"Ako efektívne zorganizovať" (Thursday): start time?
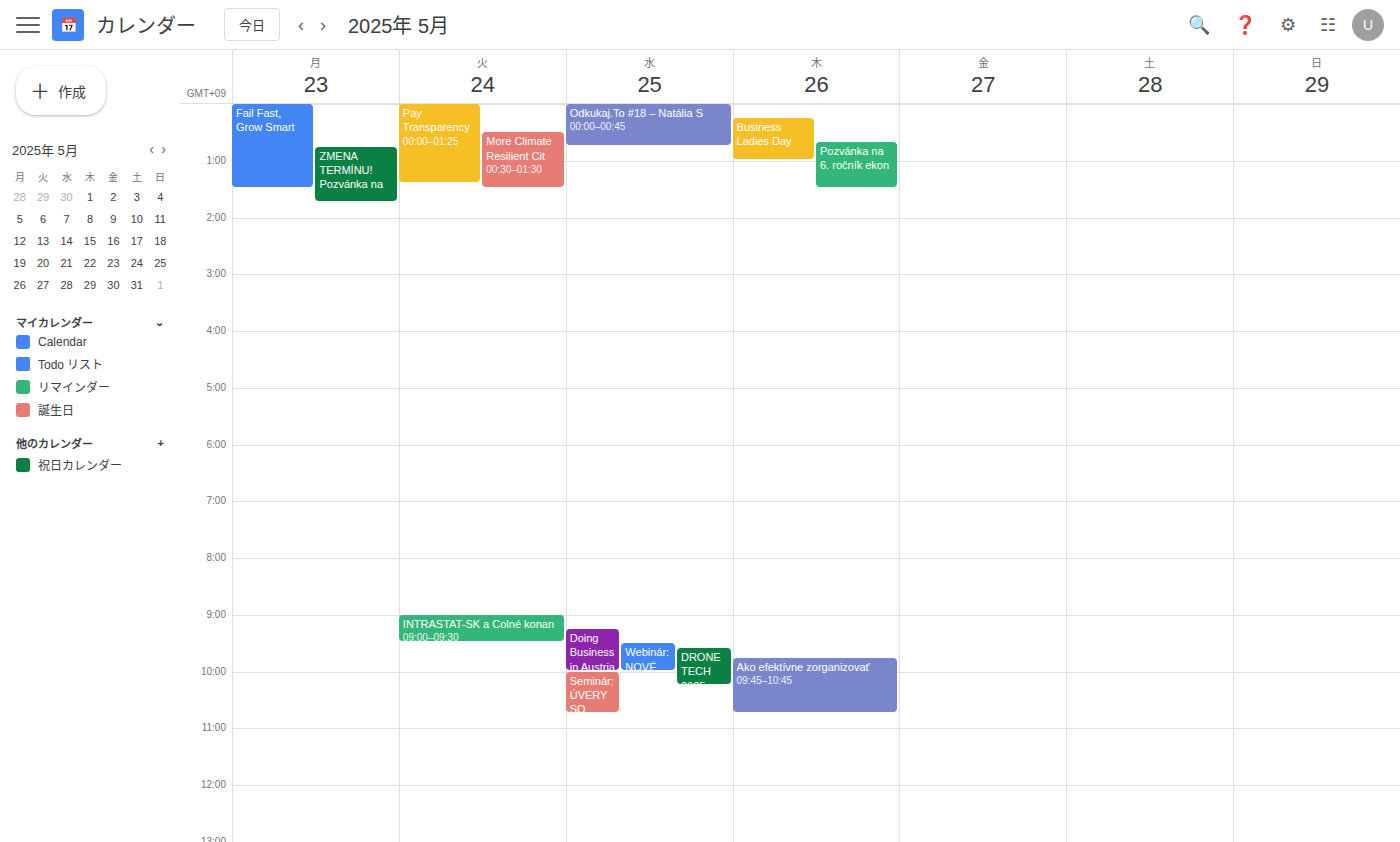
9:45 AM